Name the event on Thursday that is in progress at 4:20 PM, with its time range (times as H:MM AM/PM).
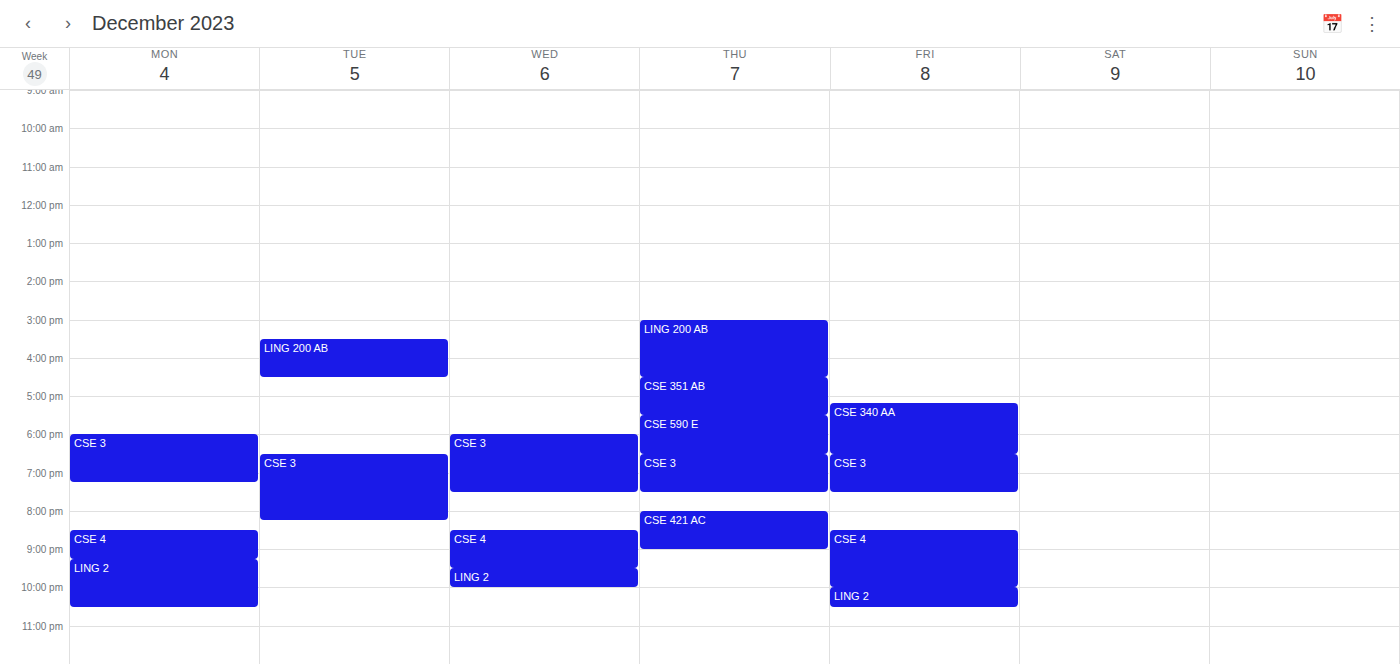
"LING 200 AB", 3:00 PM to 4:30 PM